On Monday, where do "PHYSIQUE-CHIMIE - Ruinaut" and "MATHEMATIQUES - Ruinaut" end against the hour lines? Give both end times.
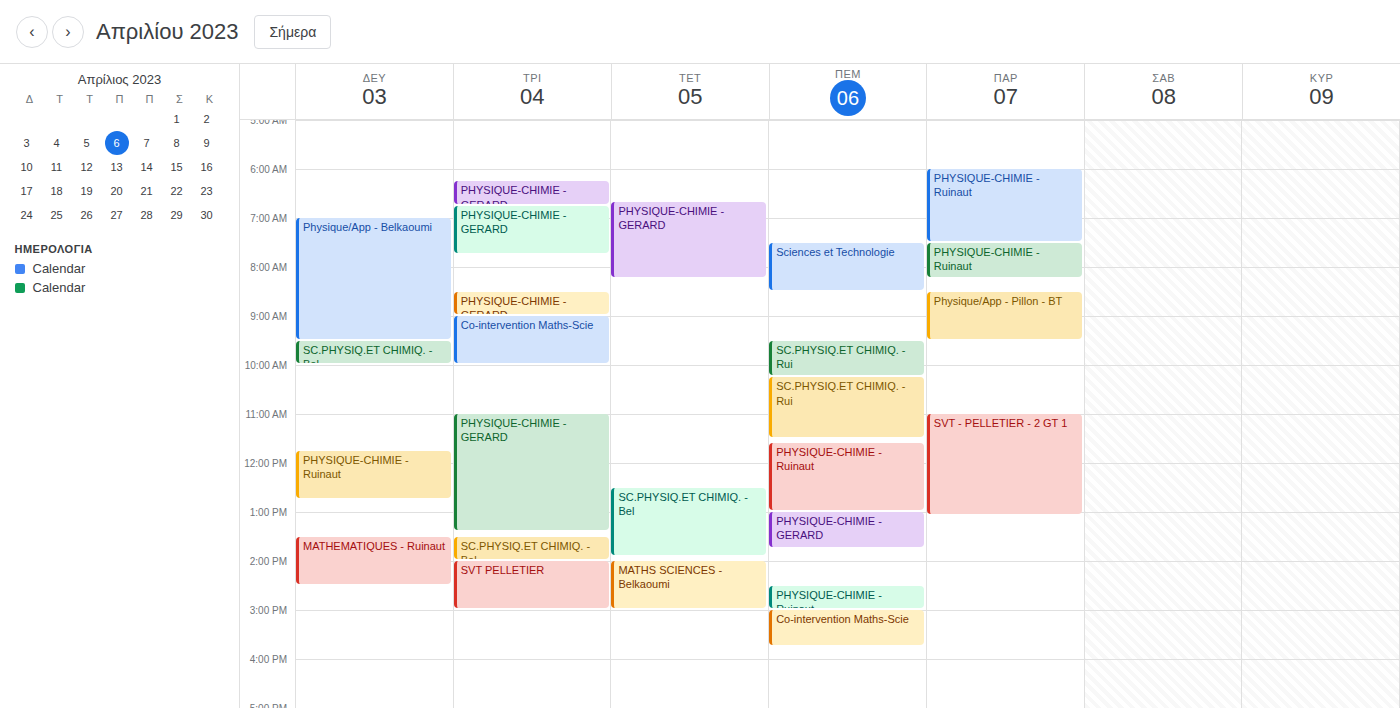
"PHYSIQUE-CHIMIE - Ruinaut": 12:45 PM, neither: three quarters of the way from the 12 PM line to the 1 PM line. "MATHEMATIQUES - Ruinaut": 2:30 PM, halfway between the 2 PM and 3 PM lines.